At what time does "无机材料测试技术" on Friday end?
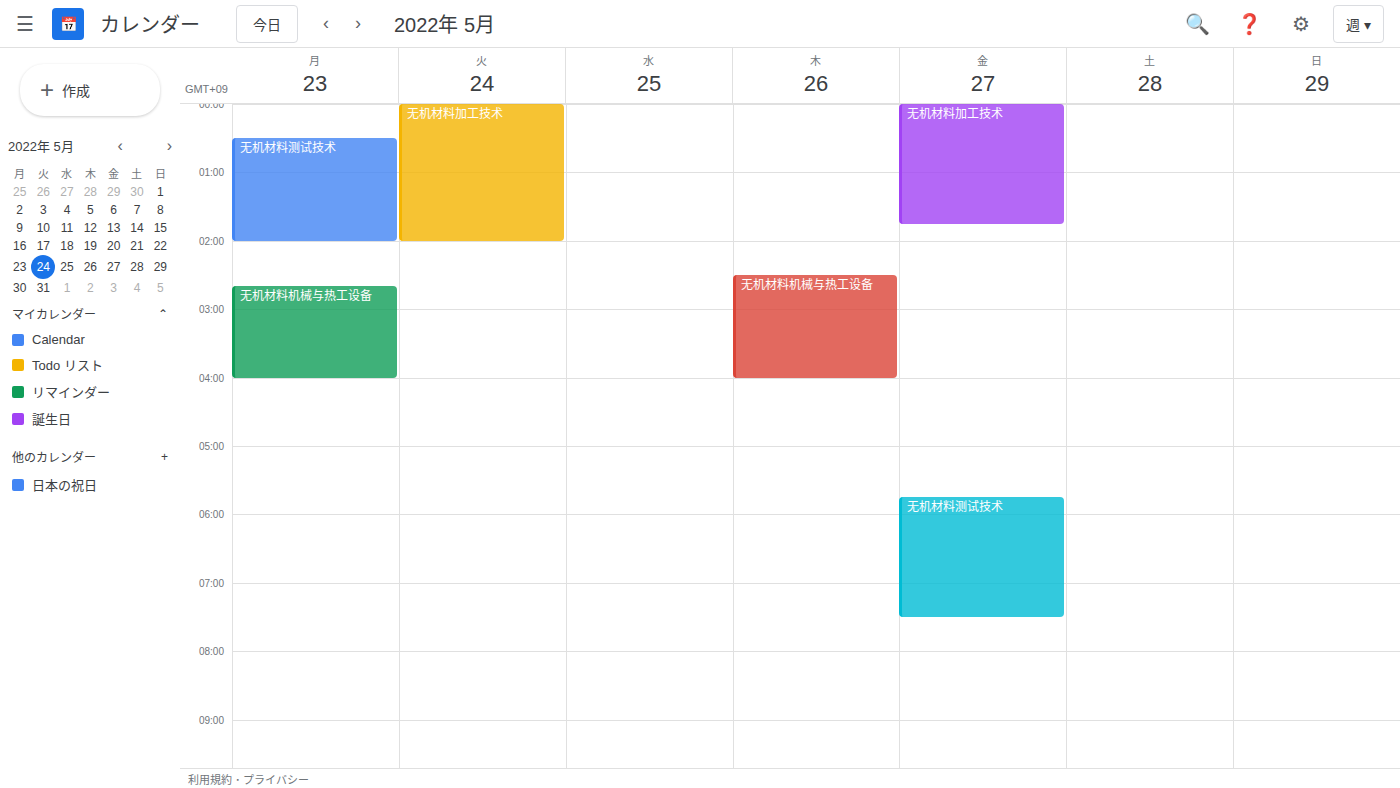
07:30